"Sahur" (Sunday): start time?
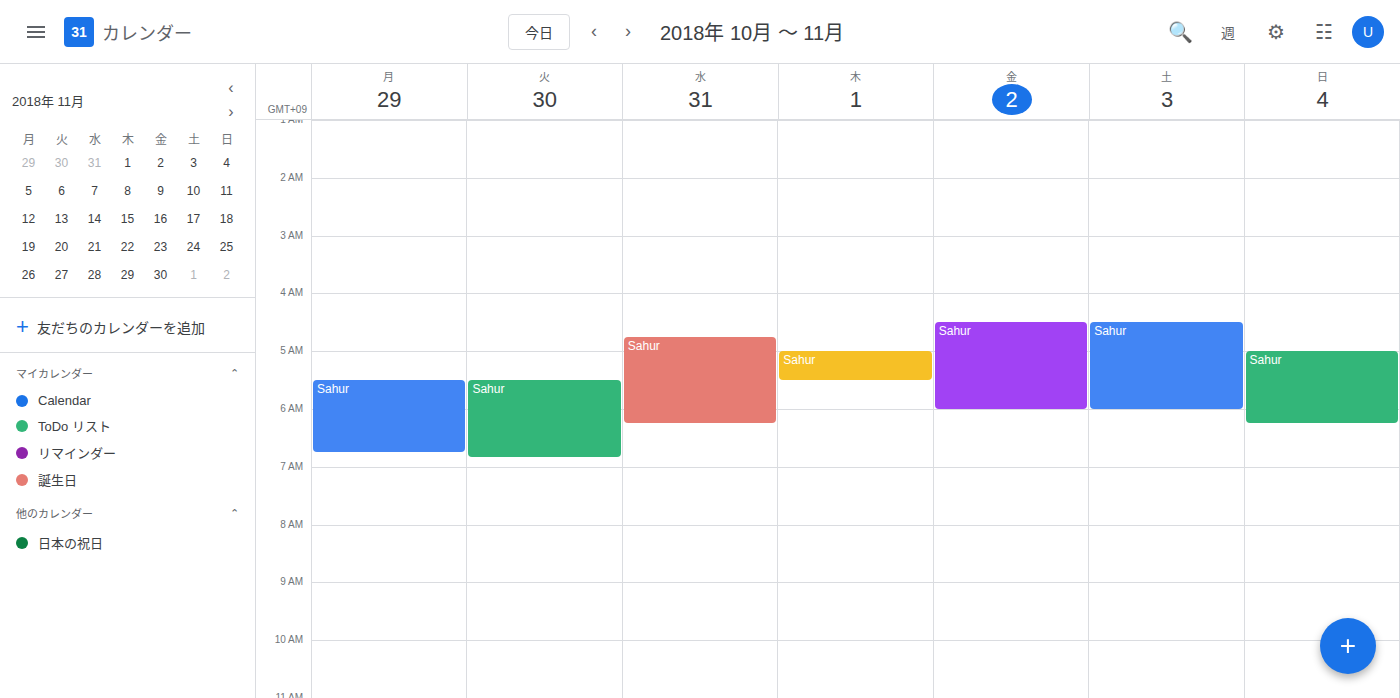
5:00 AM